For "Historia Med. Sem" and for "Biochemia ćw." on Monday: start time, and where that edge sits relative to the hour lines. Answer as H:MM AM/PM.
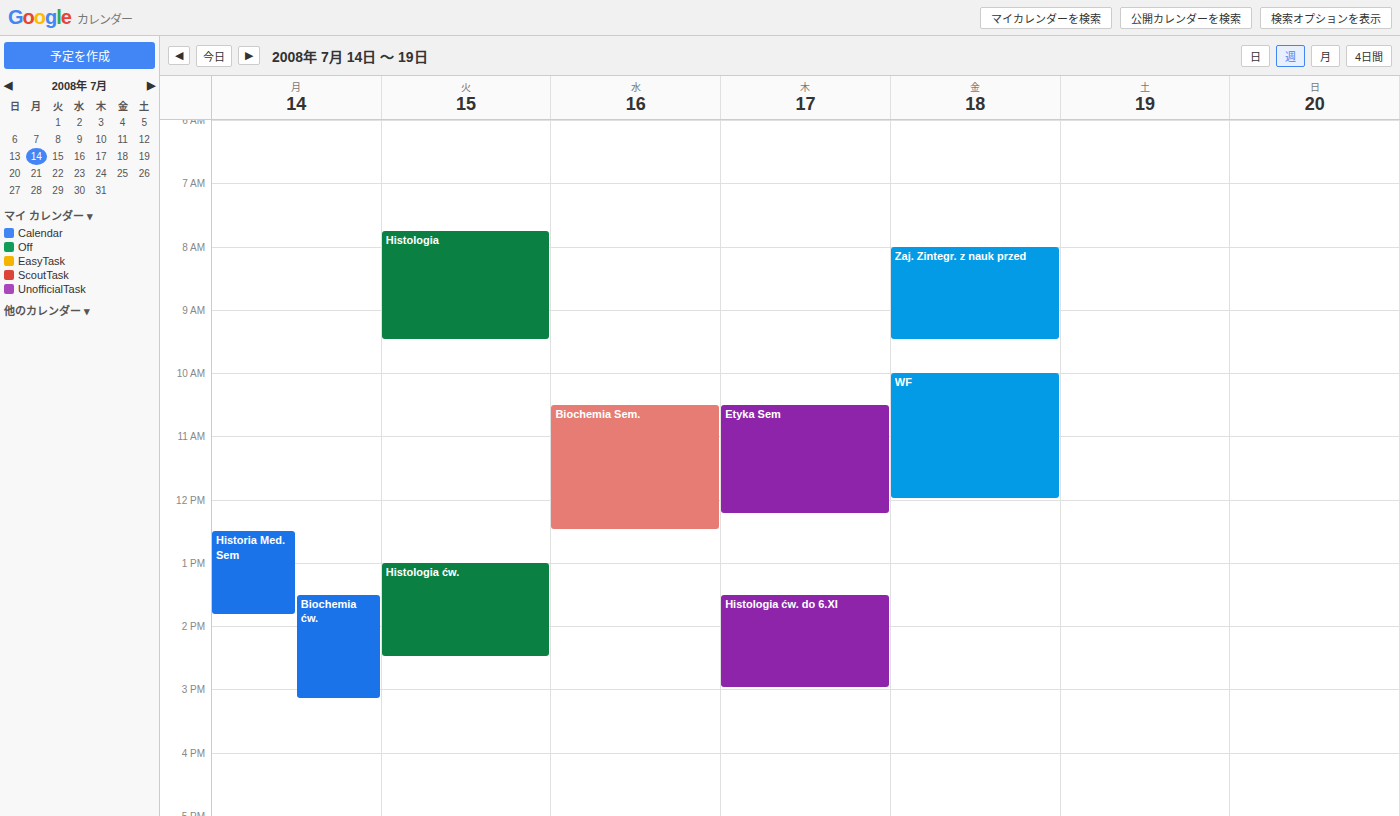
"Historia Med. Sem": 12:30 PM, halfway between the 12 PM and 1 PM lines. "Biochemia ćw.": 1:30 PM, halfway between the 1 PM and 2 PM lines.